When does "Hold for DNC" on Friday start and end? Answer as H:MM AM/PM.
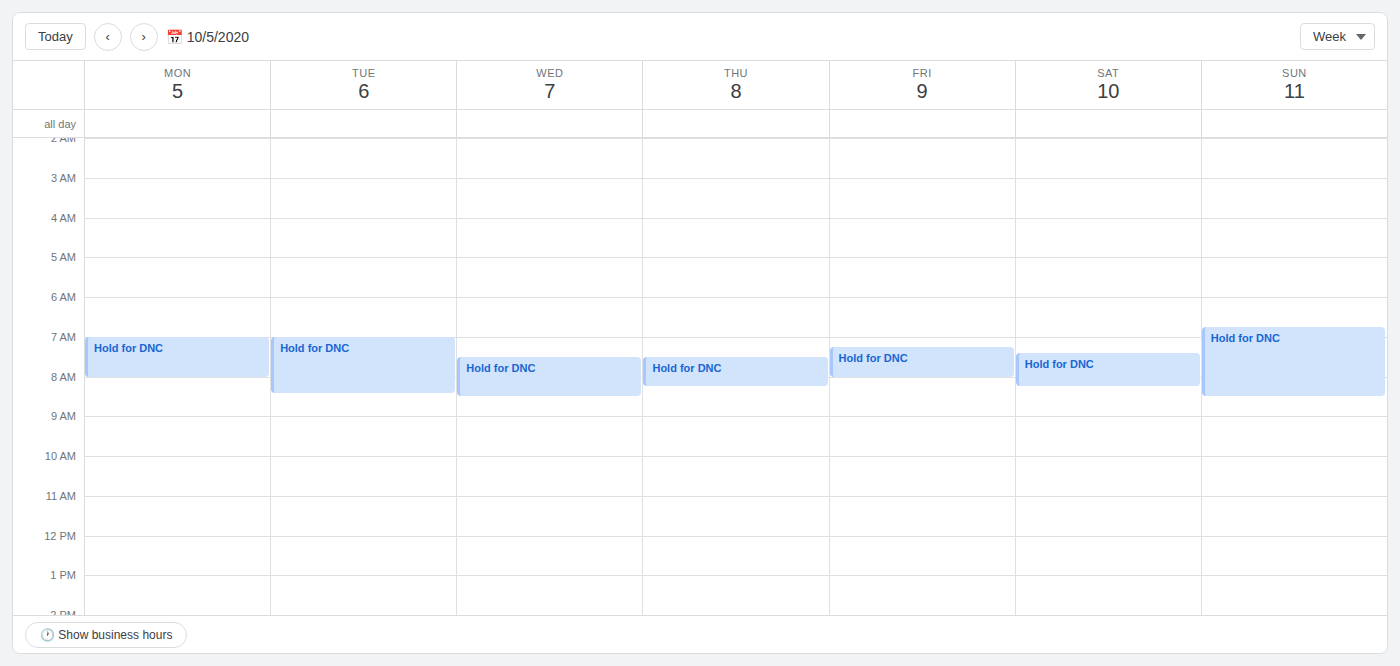
7:15 AM to 8:00 AM